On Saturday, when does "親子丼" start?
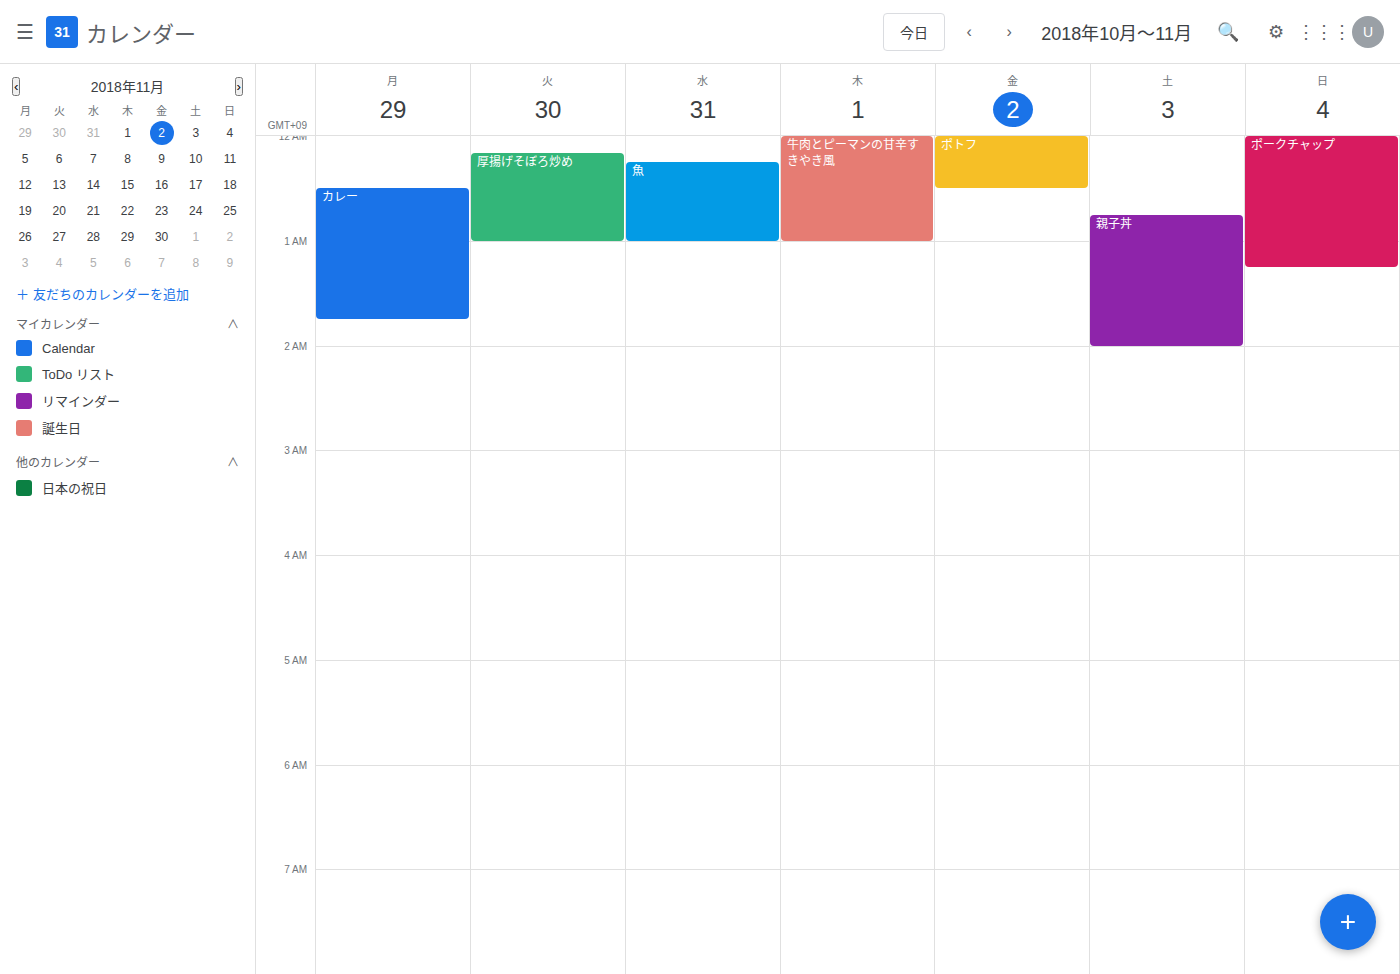
12:45 AM